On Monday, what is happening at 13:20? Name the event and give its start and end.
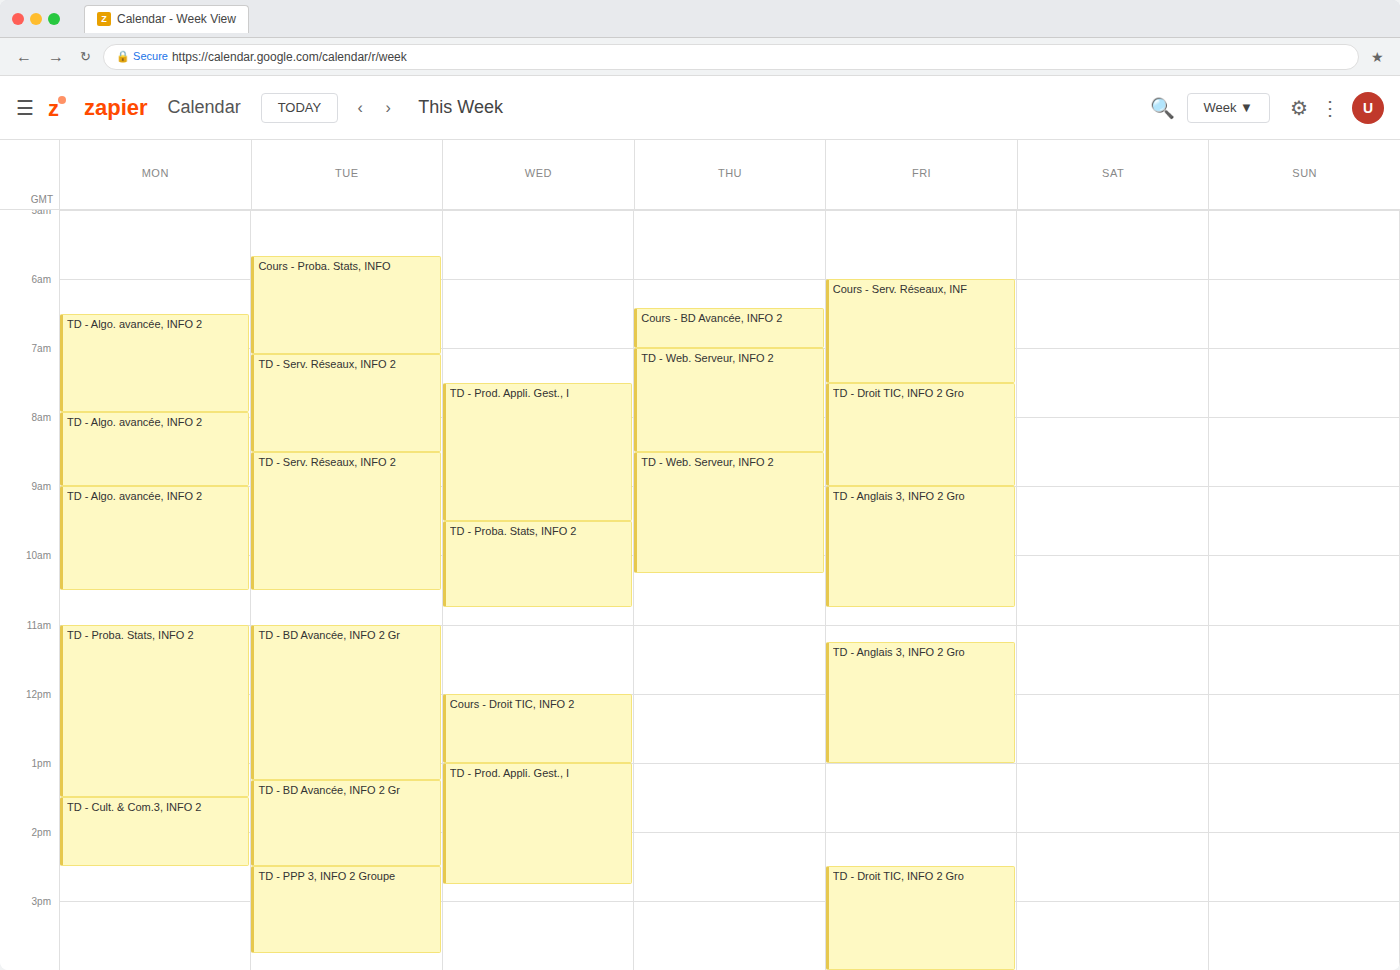
"TD - Proba. Stats, INFO 2", 11:00 to 13:30